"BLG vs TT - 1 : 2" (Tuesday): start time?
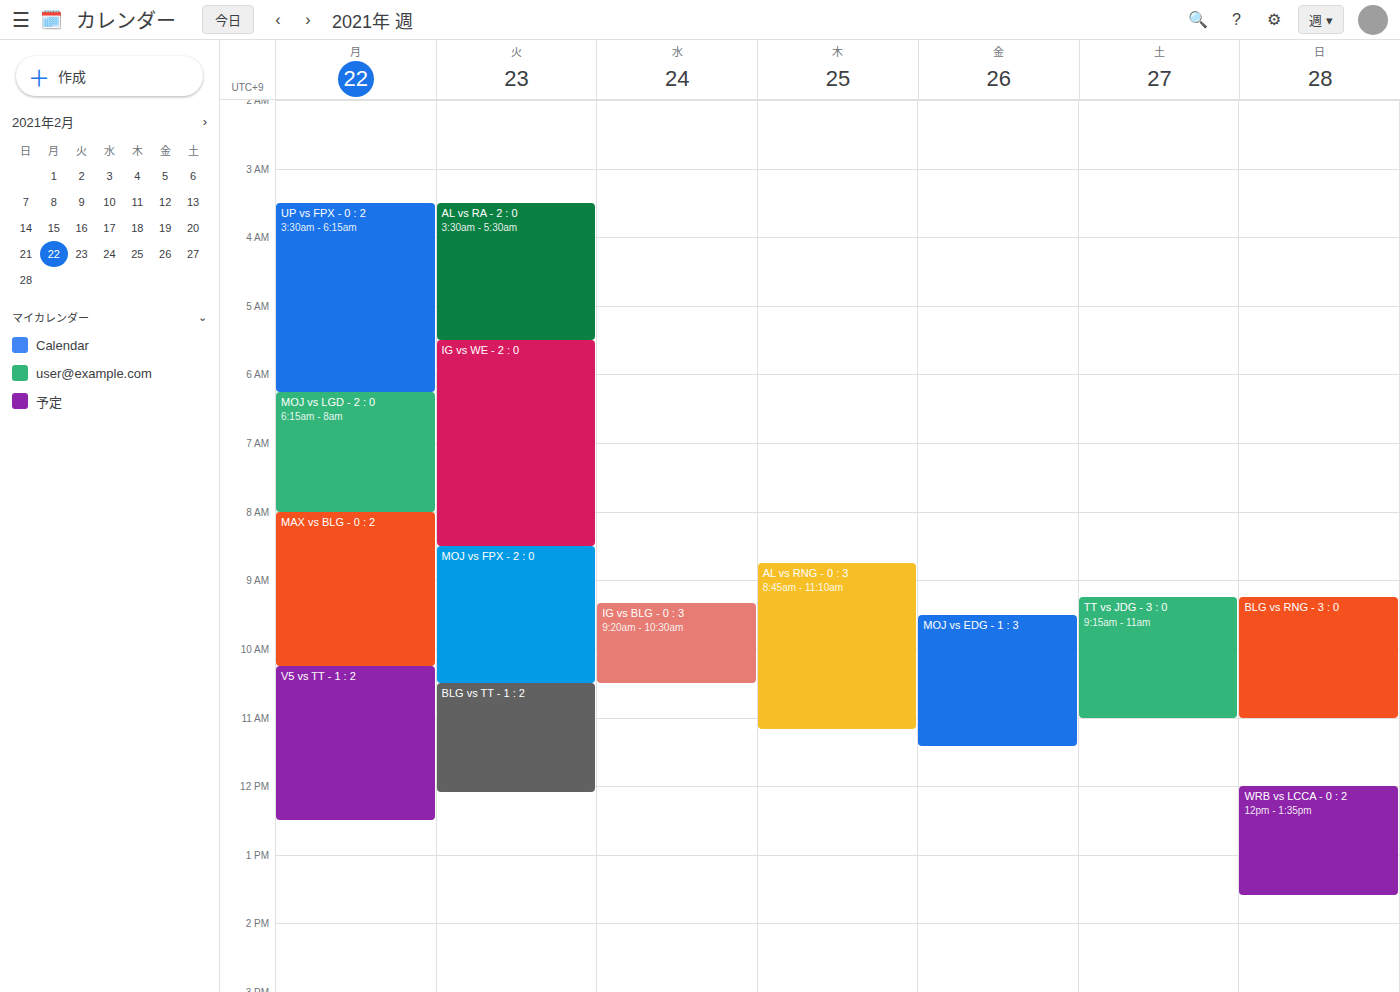
10:30 AM